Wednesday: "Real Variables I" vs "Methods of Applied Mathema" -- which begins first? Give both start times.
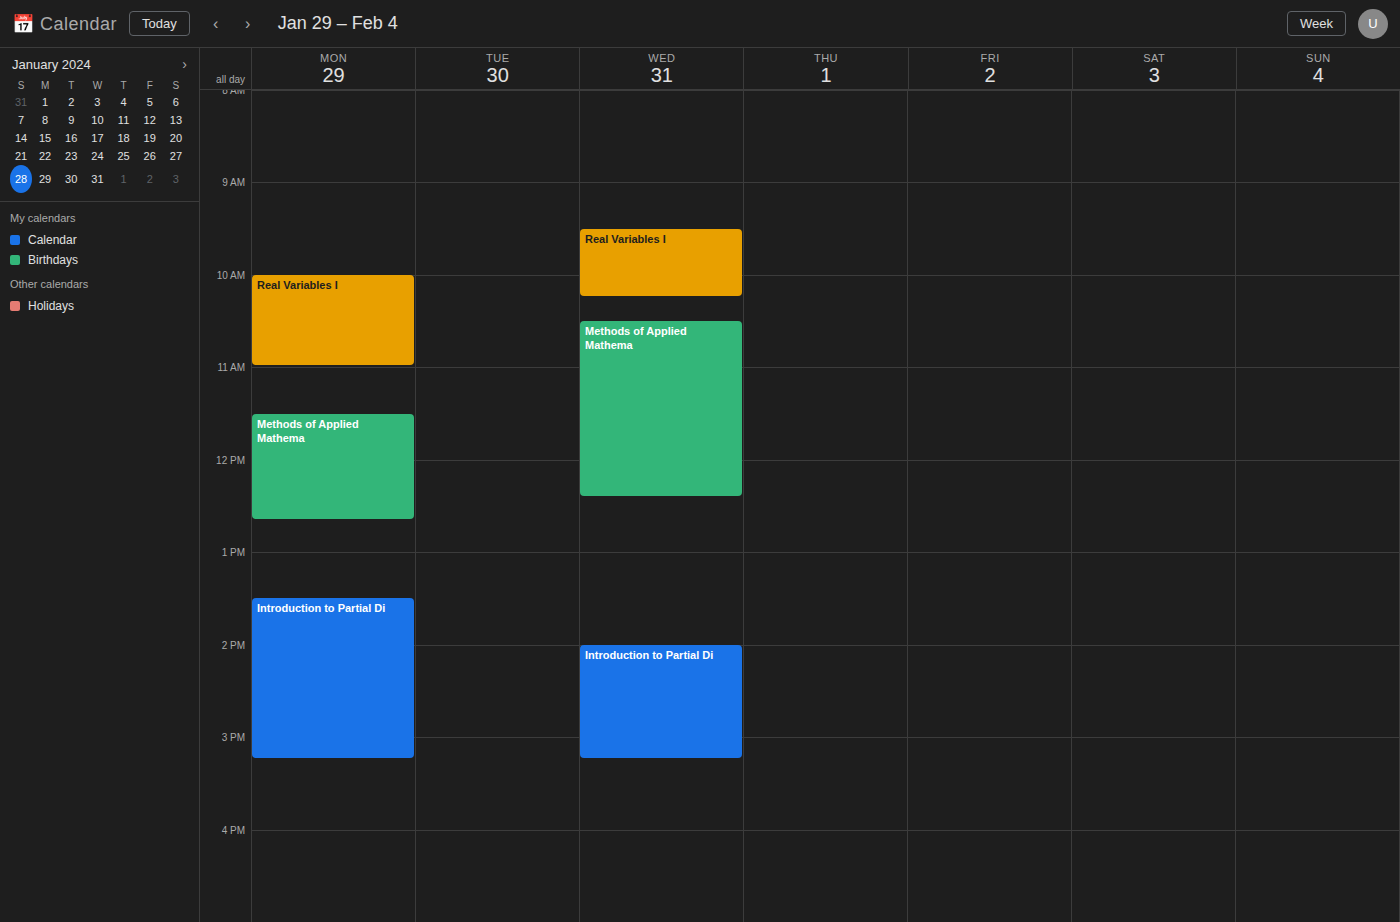
"Real Variables I" 9:30 AM; "Methods of Applied Mathema" 10:30 AM.